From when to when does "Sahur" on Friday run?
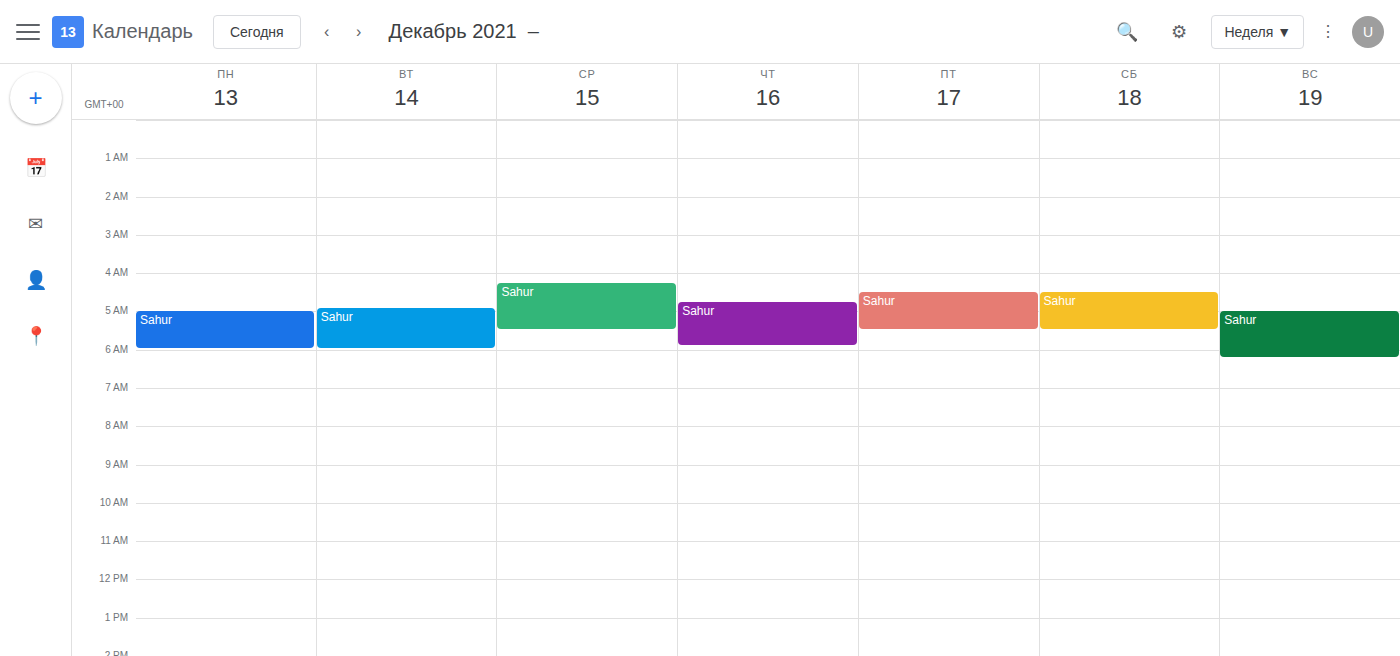
4:30 AM to 5:30 AM